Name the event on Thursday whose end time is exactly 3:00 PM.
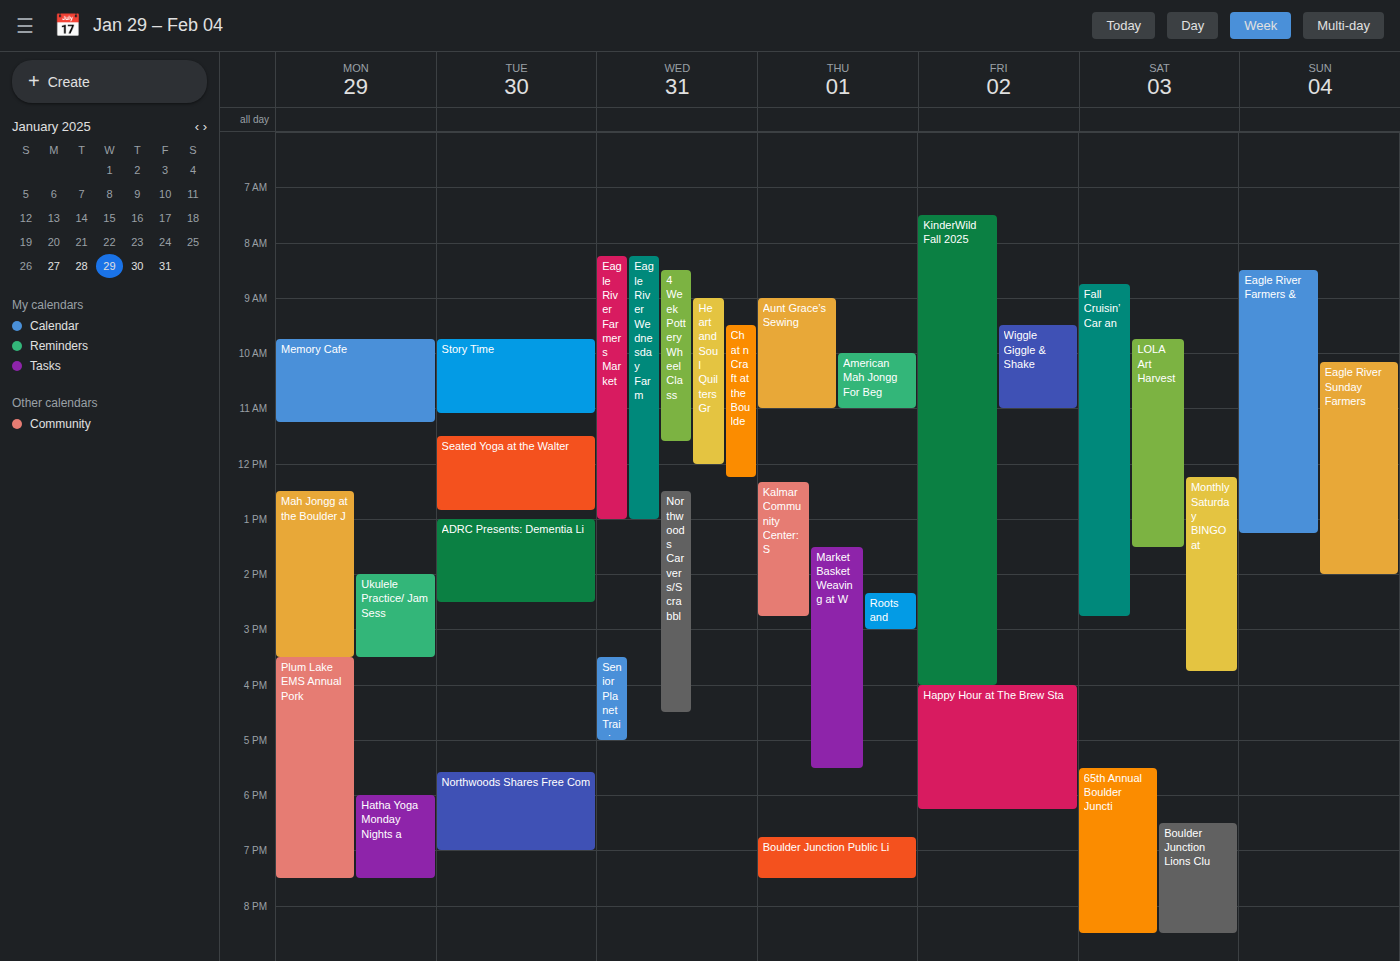
"Roots and Shoots Northwood"